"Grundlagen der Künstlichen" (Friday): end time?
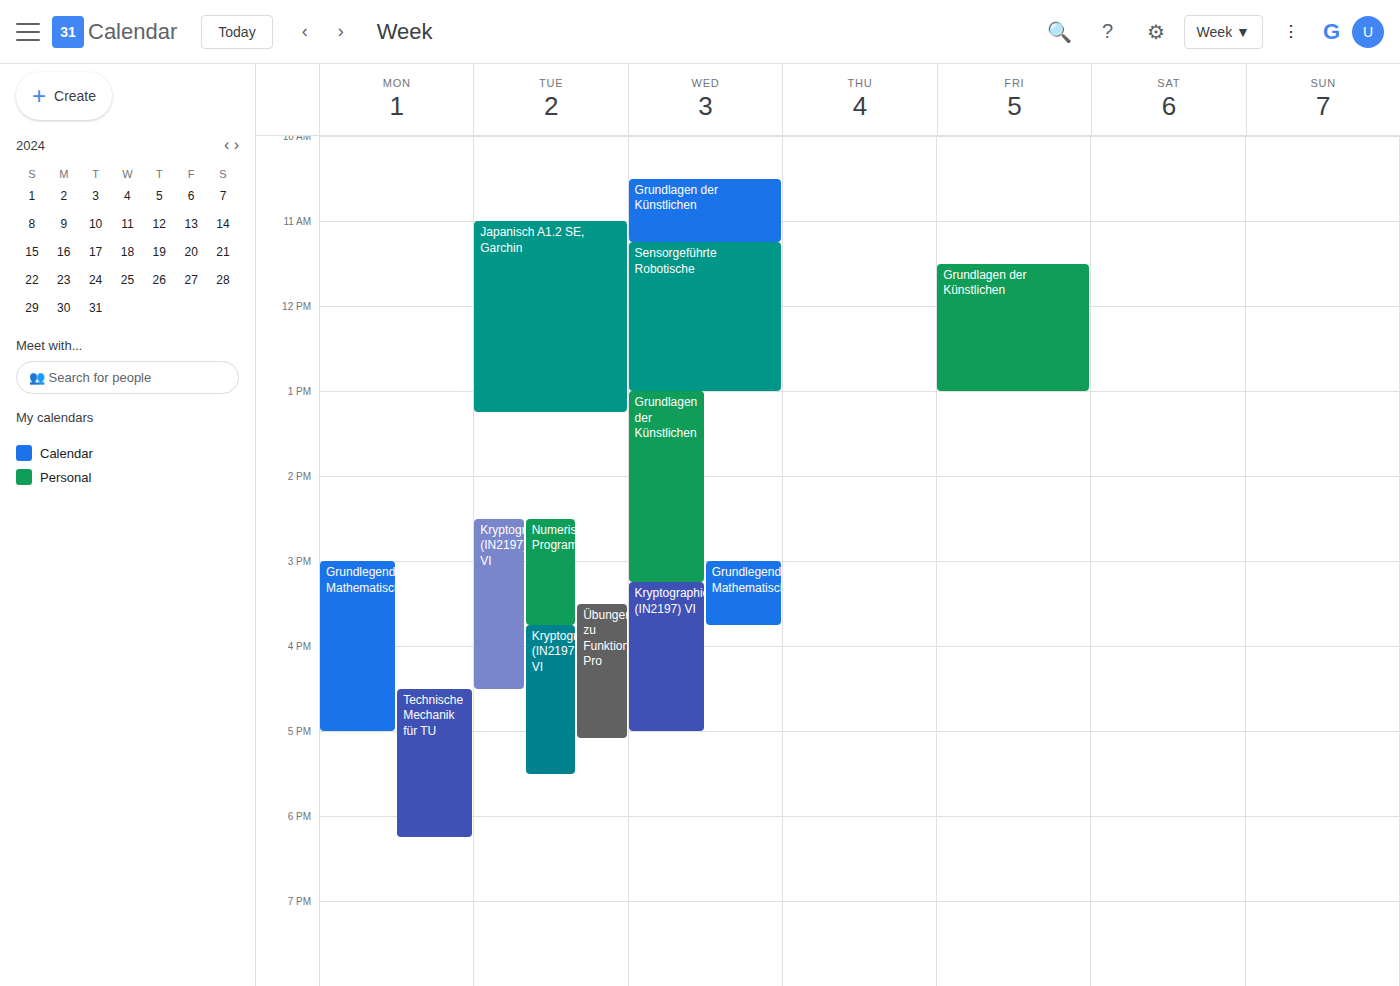
1:00 PM